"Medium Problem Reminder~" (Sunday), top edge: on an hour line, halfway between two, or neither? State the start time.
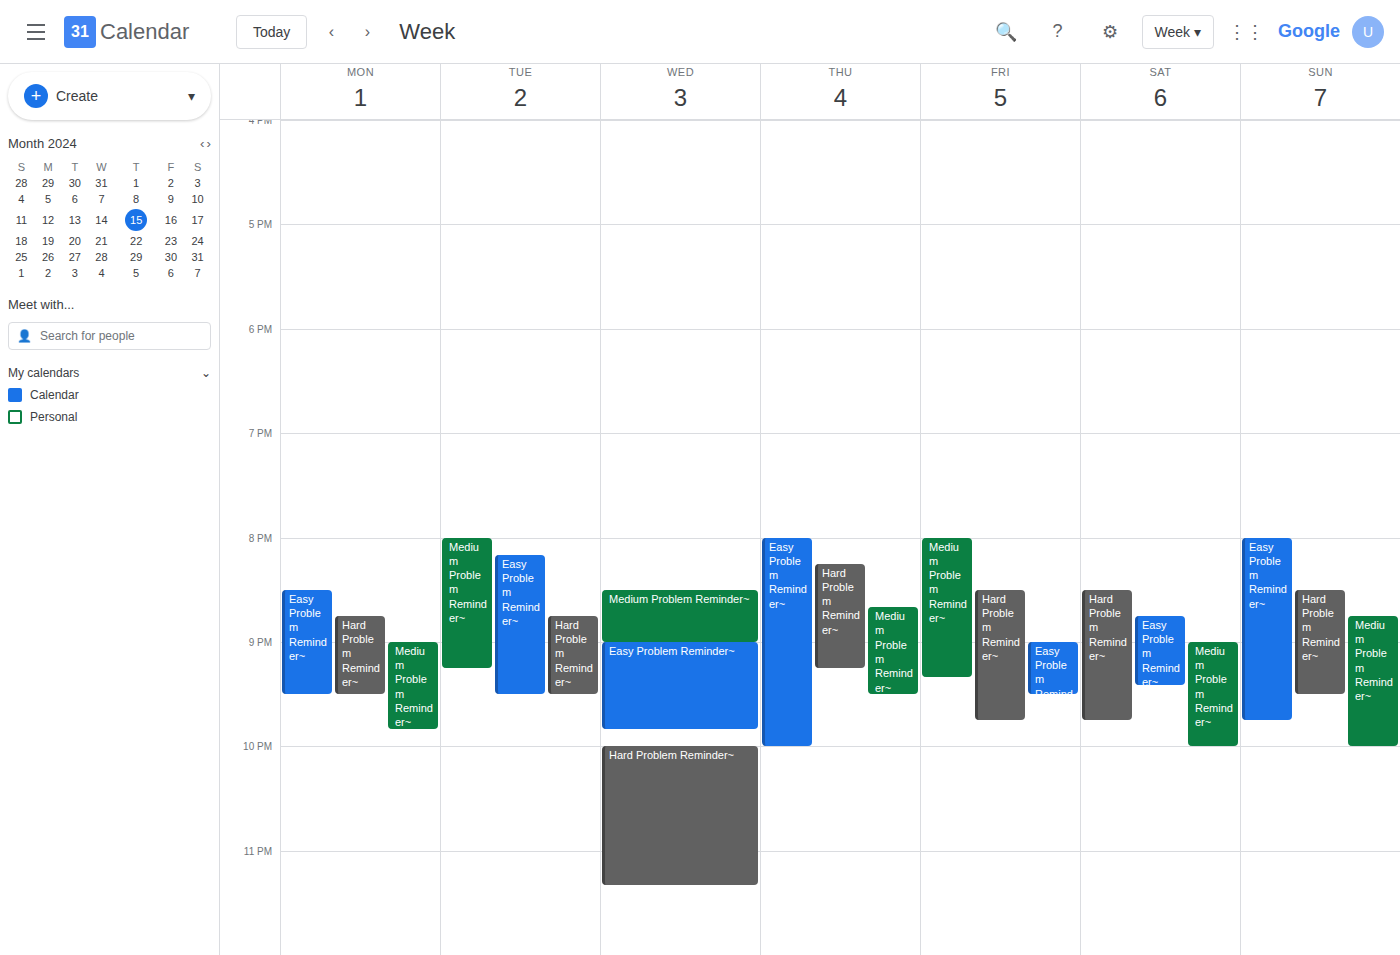
8:45 PM -- neither: three quarters of the way from the 8 PM line to the 9 PM line.